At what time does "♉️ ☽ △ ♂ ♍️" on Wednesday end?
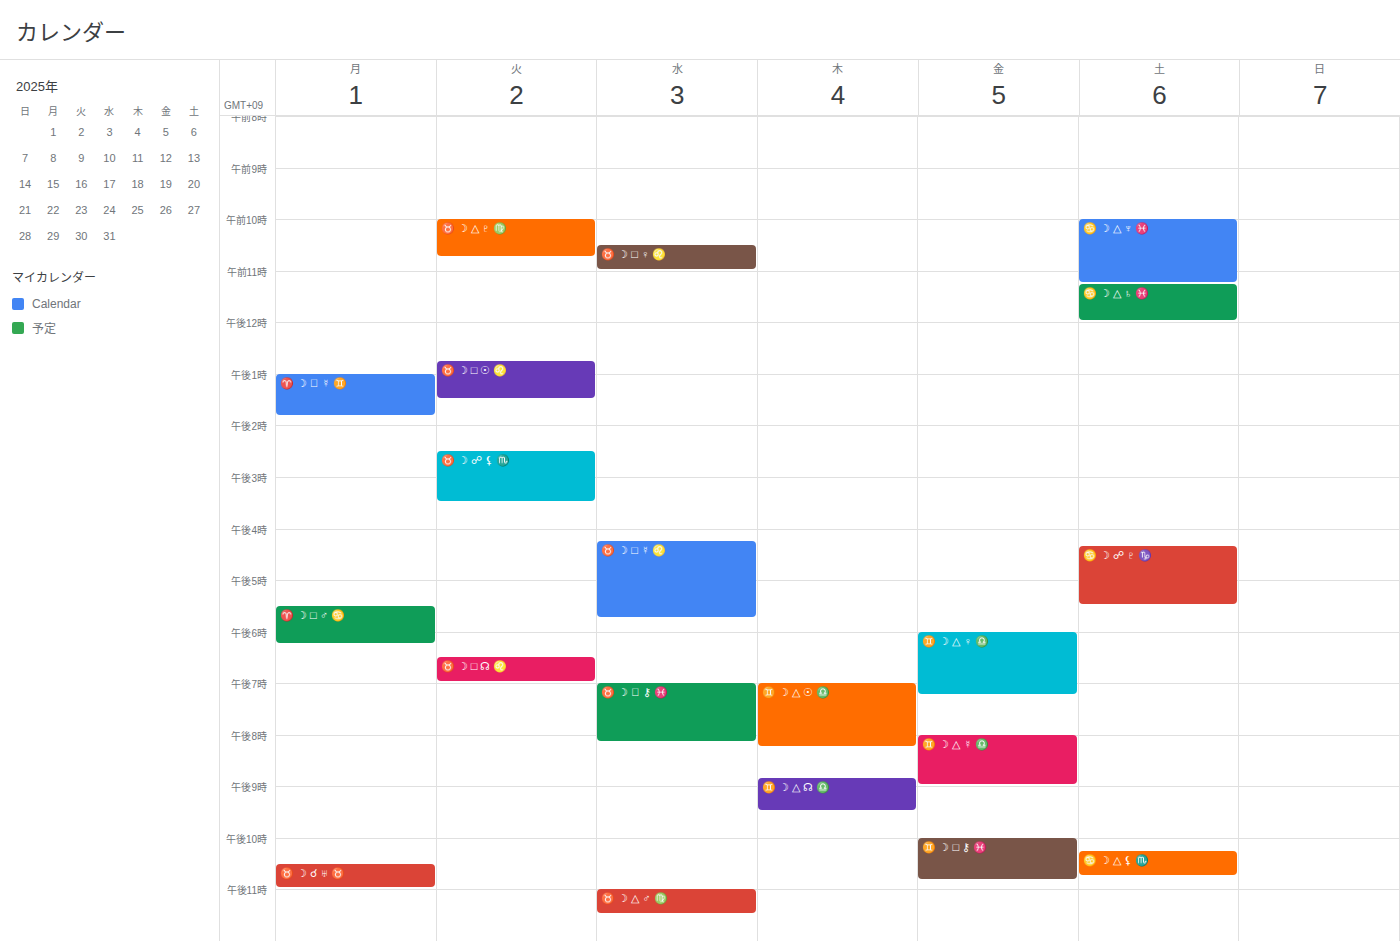
23:30